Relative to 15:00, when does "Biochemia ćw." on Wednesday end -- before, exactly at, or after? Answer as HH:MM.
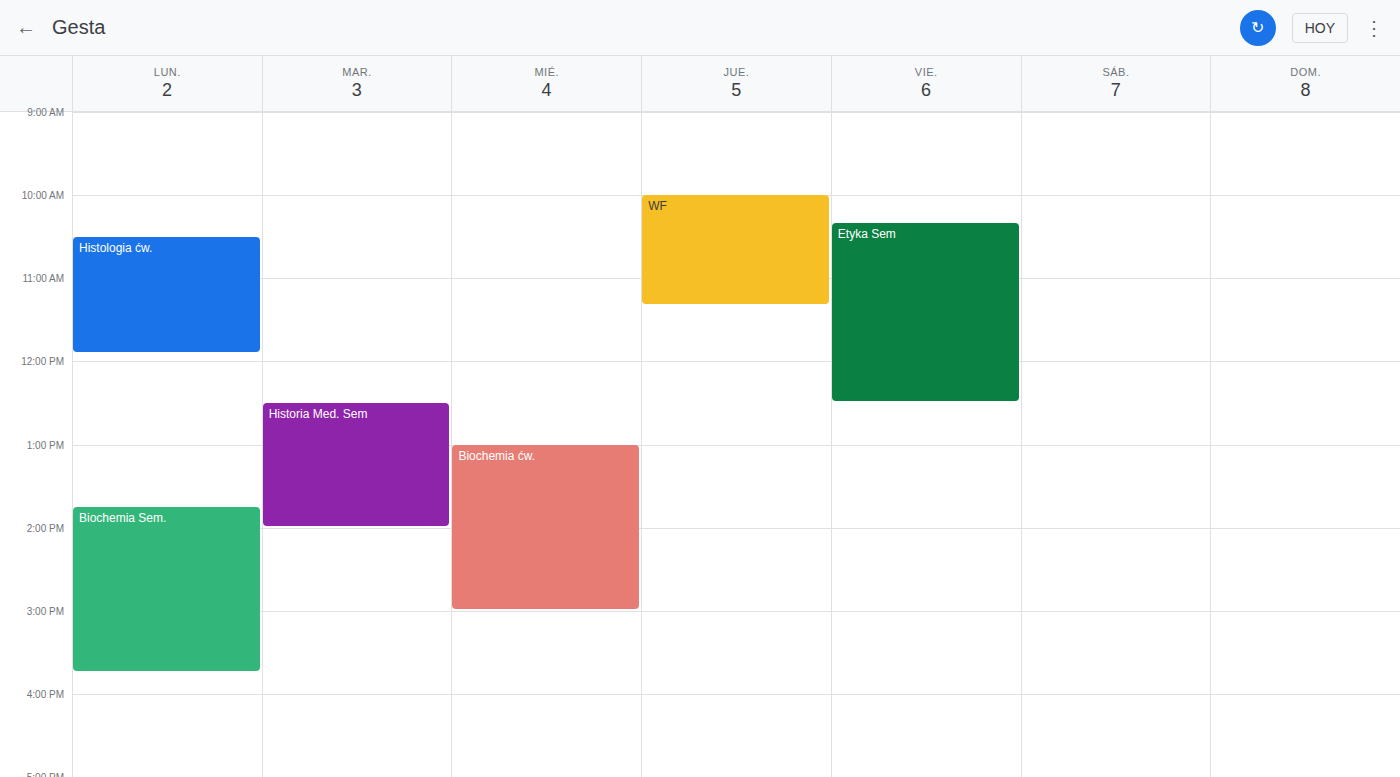
15:00 -- exactly at 15:00, on the 15:00 line.